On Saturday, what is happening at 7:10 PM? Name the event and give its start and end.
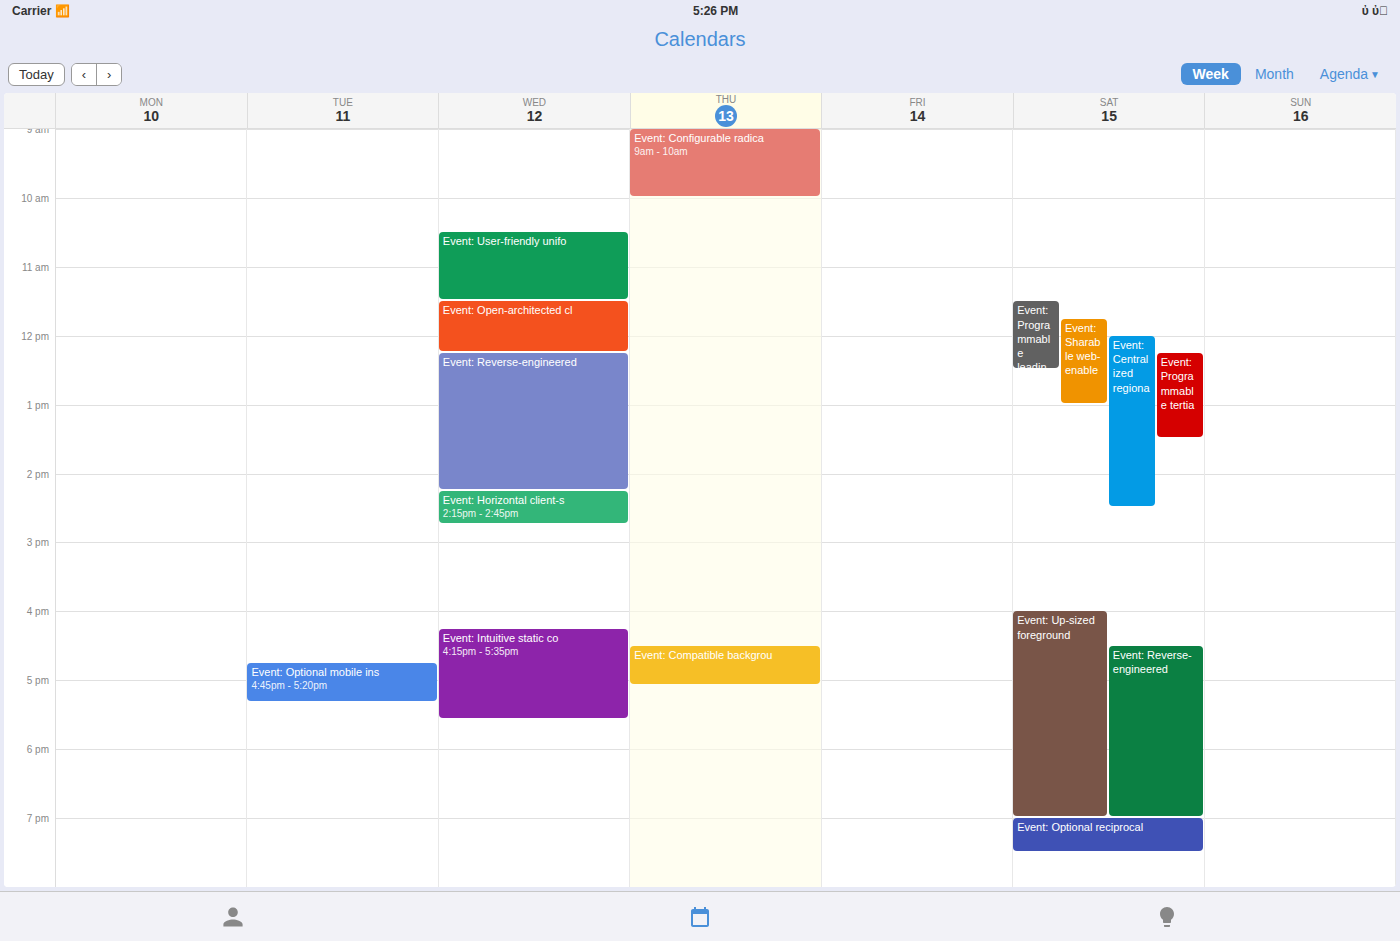
"Event: Optional reciprocal", 7:00 PM to 7:30 PM